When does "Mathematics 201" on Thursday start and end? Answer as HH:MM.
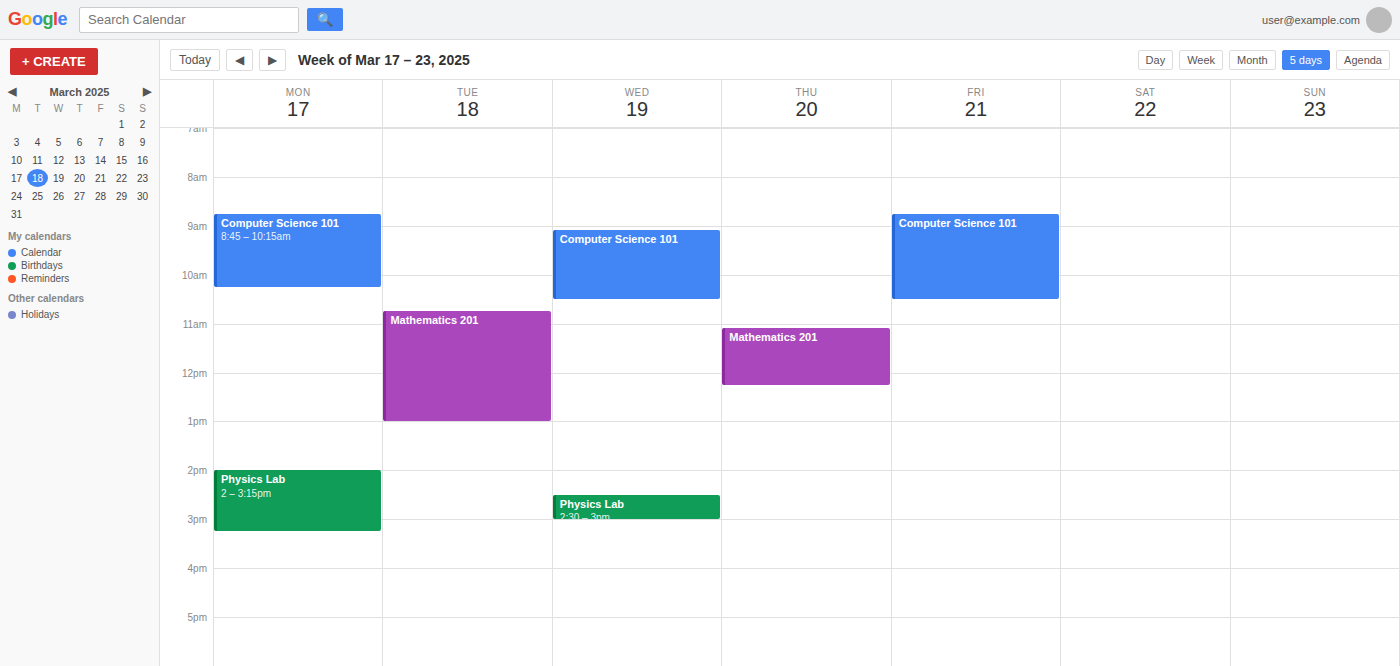
11:05 to 12:15